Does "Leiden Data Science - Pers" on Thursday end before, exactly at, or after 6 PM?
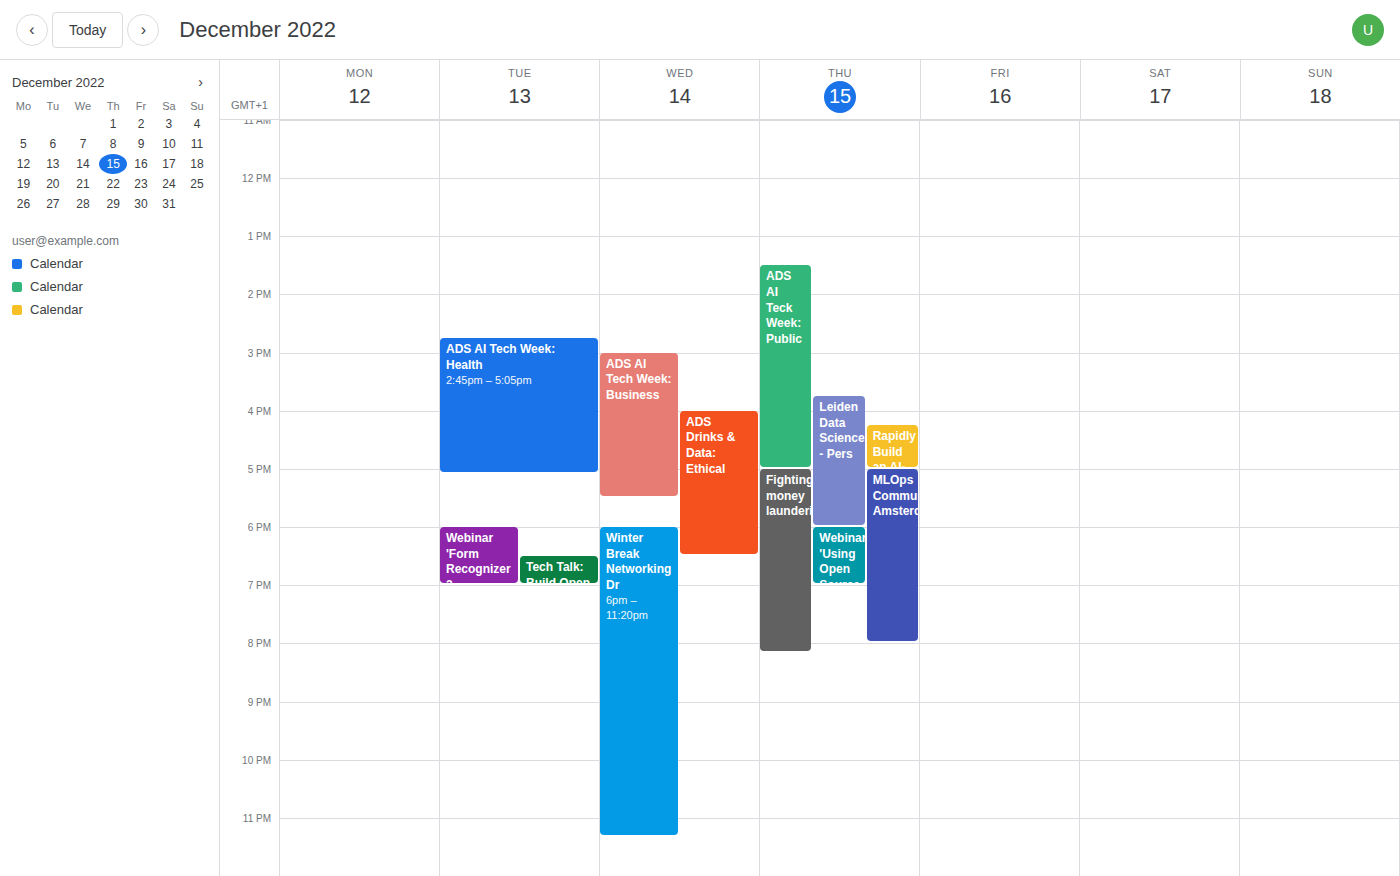
6:00 PM -- exactly at 6 PM, on the 6 PM line.